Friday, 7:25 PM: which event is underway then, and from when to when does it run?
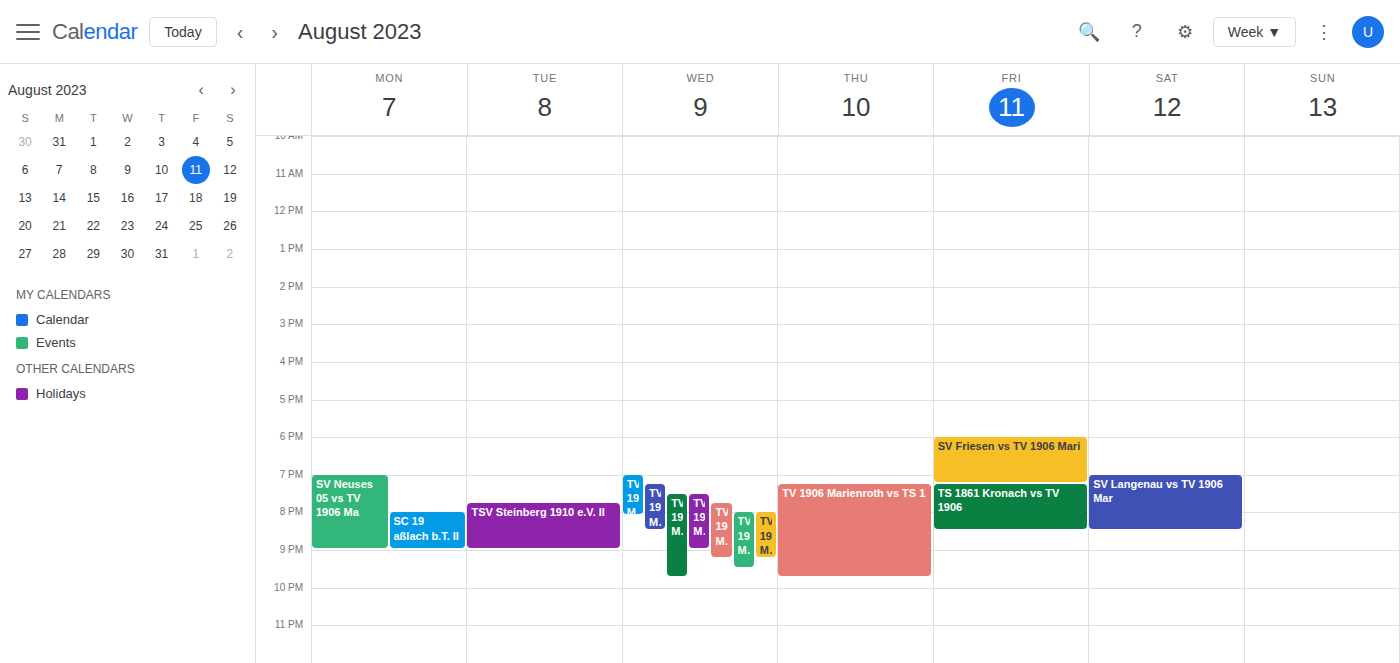
"TS 1861 Kronach vs TV 1906", 7:15 PM to 8:30 PM